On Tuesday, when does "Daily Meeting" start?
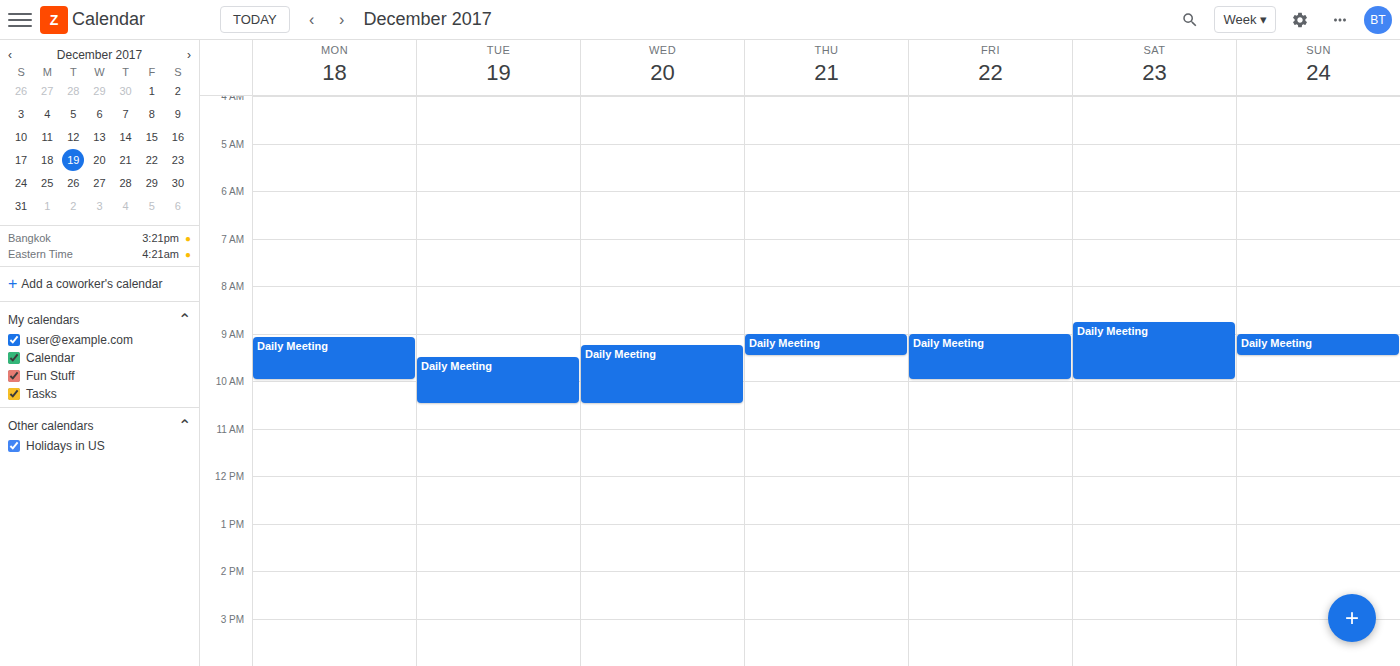
09:30